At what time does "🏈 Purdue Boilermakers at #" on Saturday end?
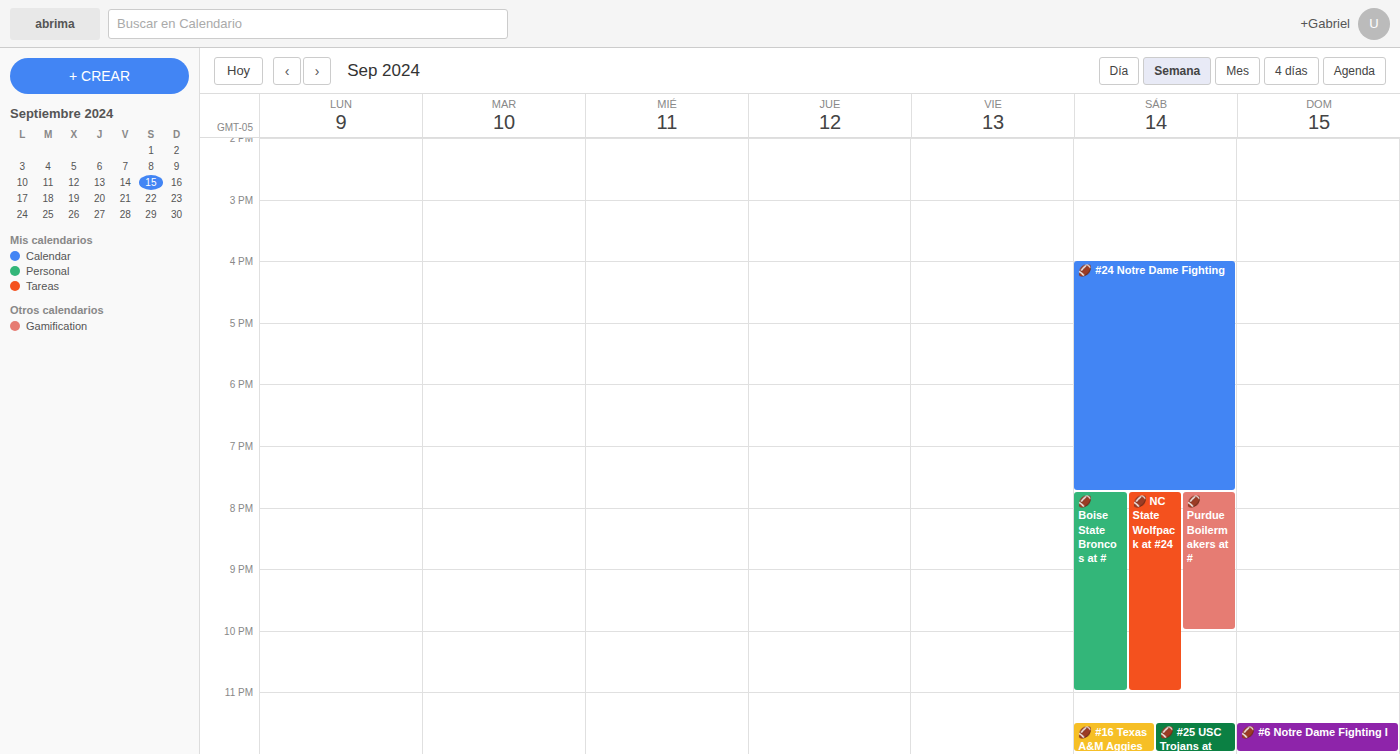
10:00 PM